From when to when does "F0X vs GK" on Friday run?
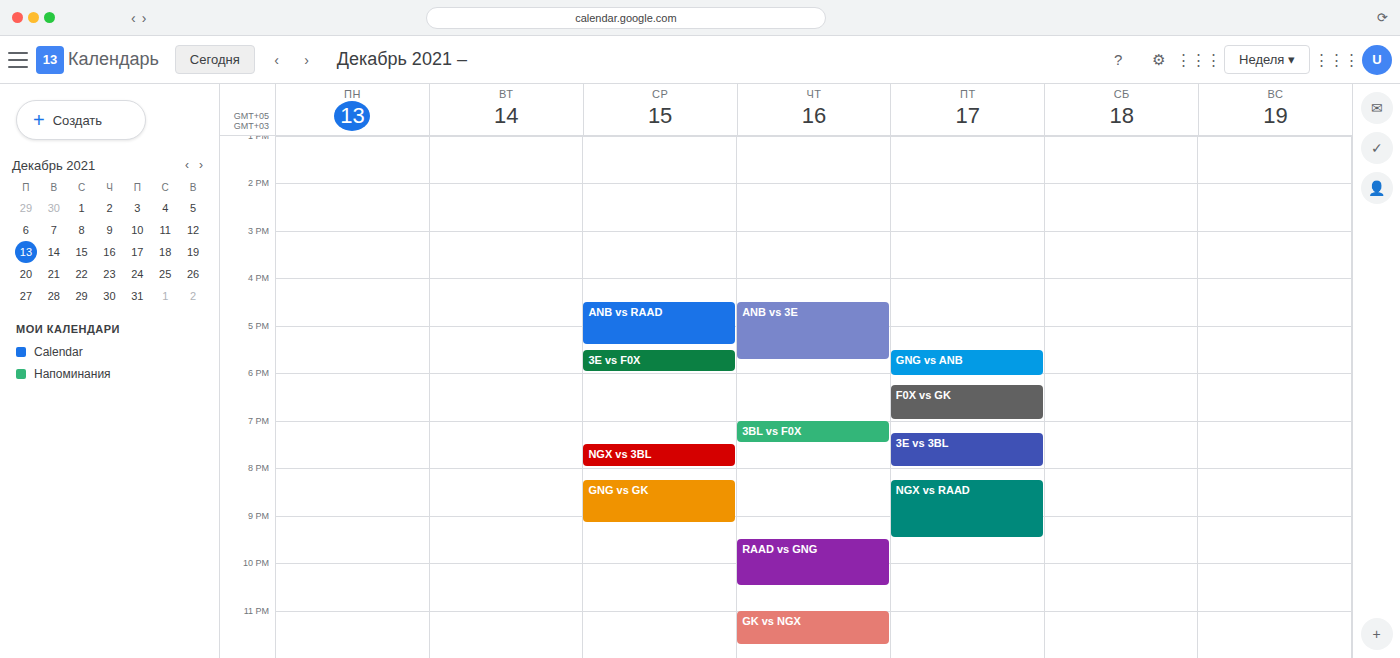
6:15 PM to 7:00 PM